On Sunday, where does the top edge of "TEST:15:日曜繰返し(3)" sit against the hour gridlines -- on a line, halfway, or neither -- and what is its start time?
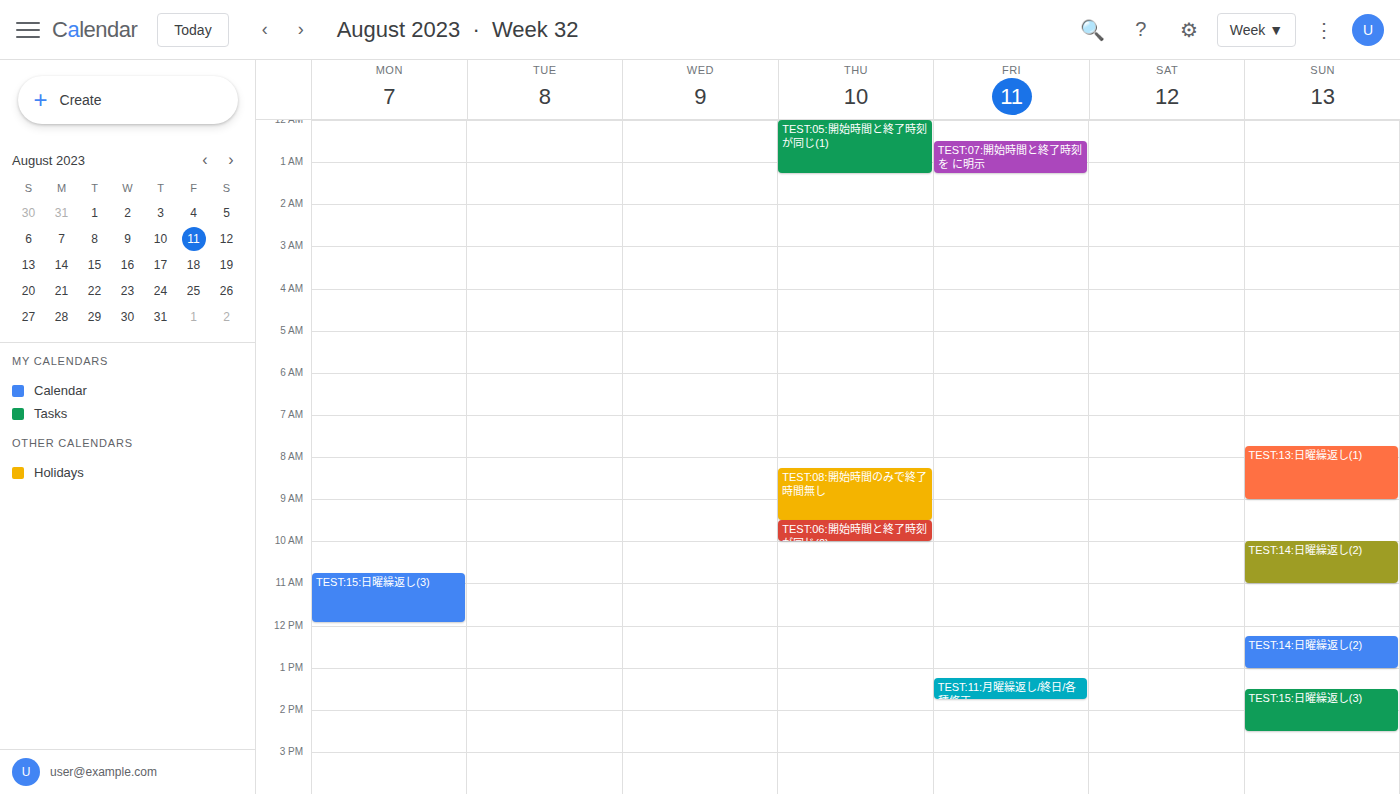
13:30 -- halfway between the 13:00 and 14:00 lines.